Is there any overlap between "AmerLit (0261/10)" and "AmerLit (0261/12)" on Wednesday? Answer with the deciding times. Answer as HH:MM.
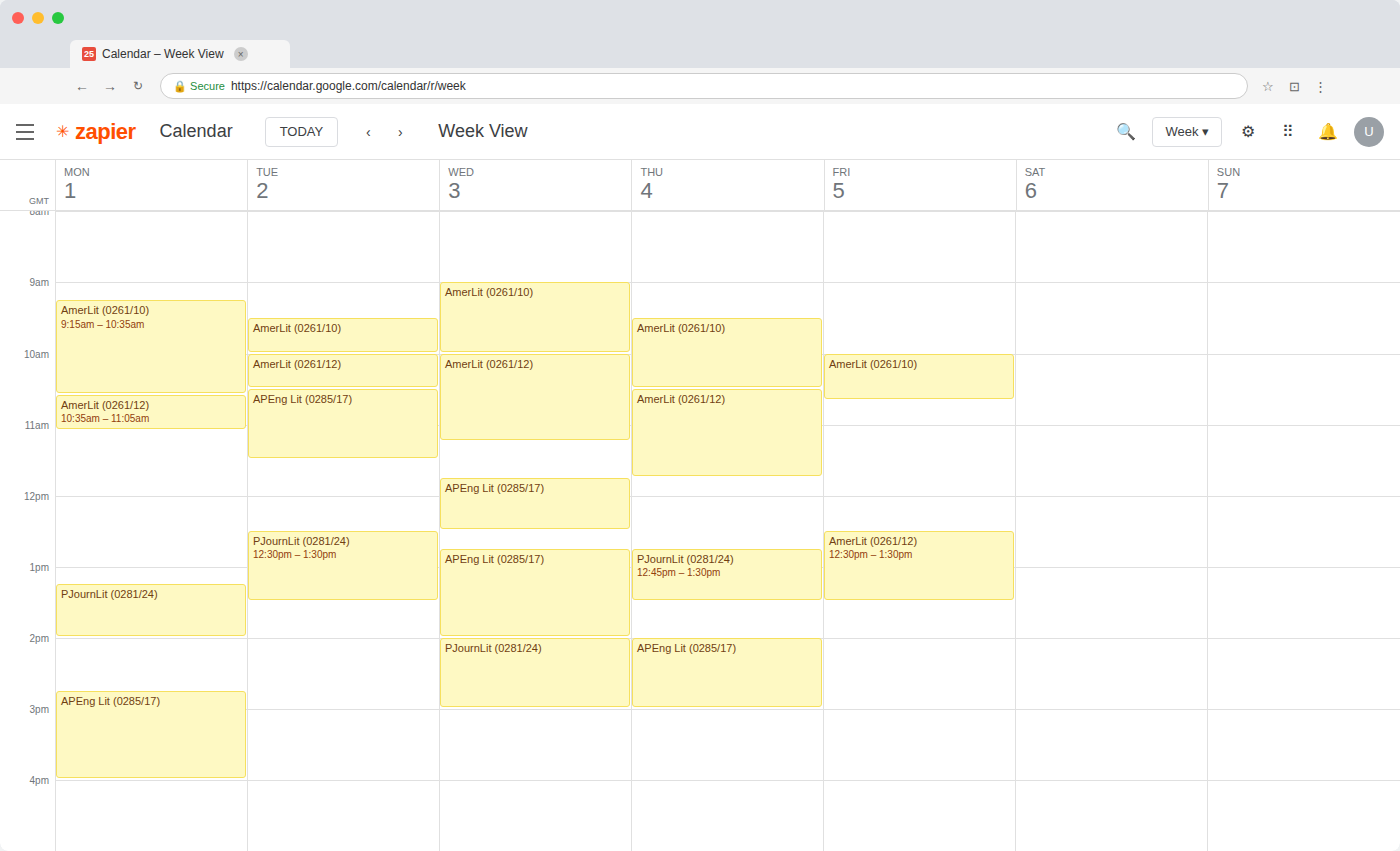
"AmerLit (0261/10)" ends at 10:00, exactly when "AmerLit (0261/12)" starts -- they touch but do not overlap.